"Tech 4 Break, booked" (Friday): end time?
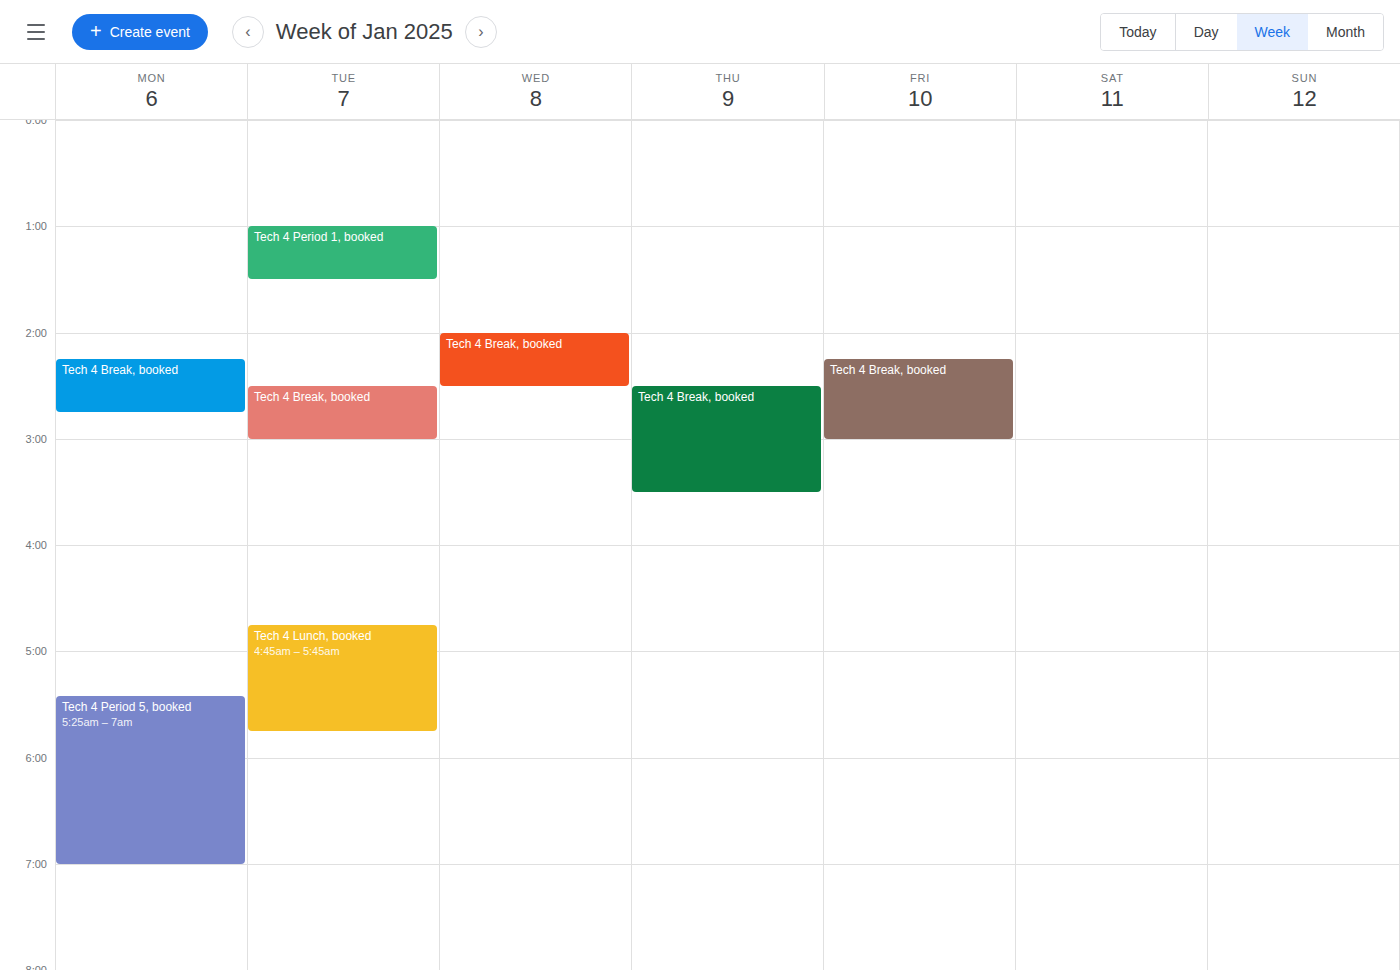
3:00 AM